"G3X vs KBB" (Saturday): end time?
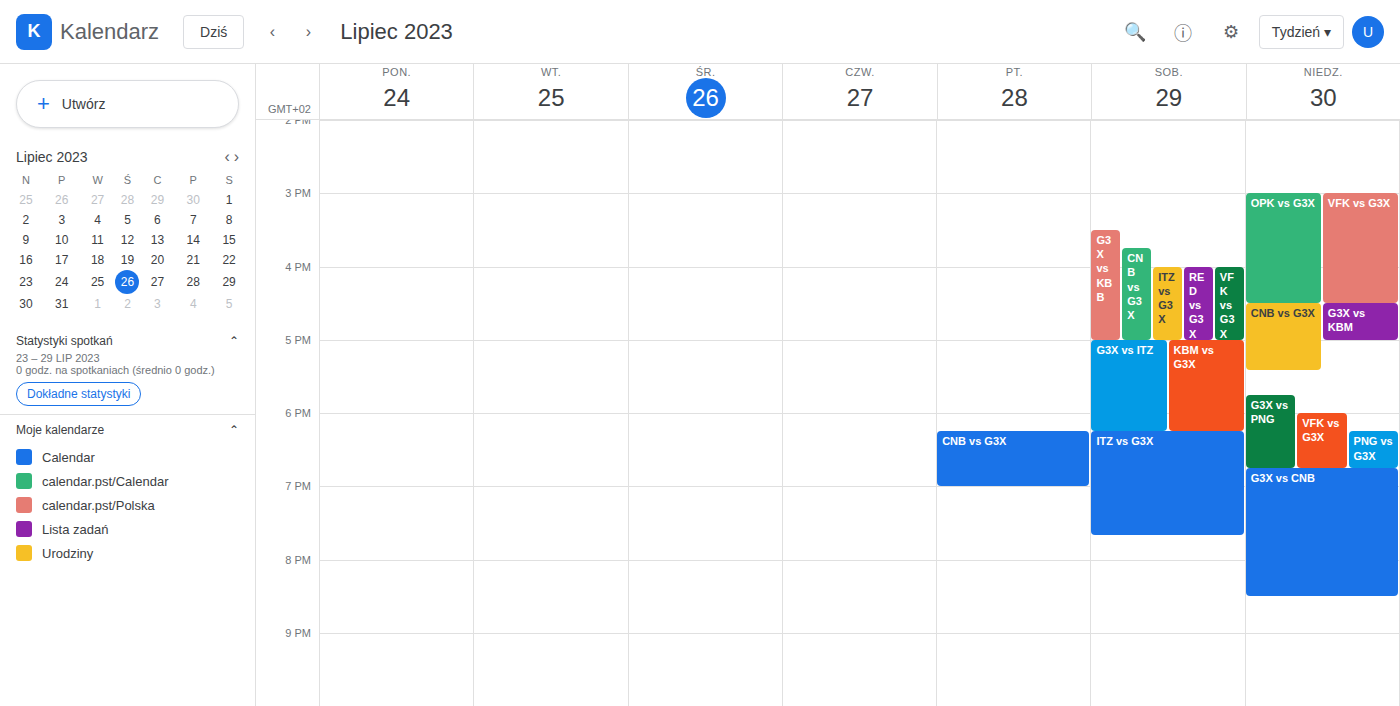
5:00 PM